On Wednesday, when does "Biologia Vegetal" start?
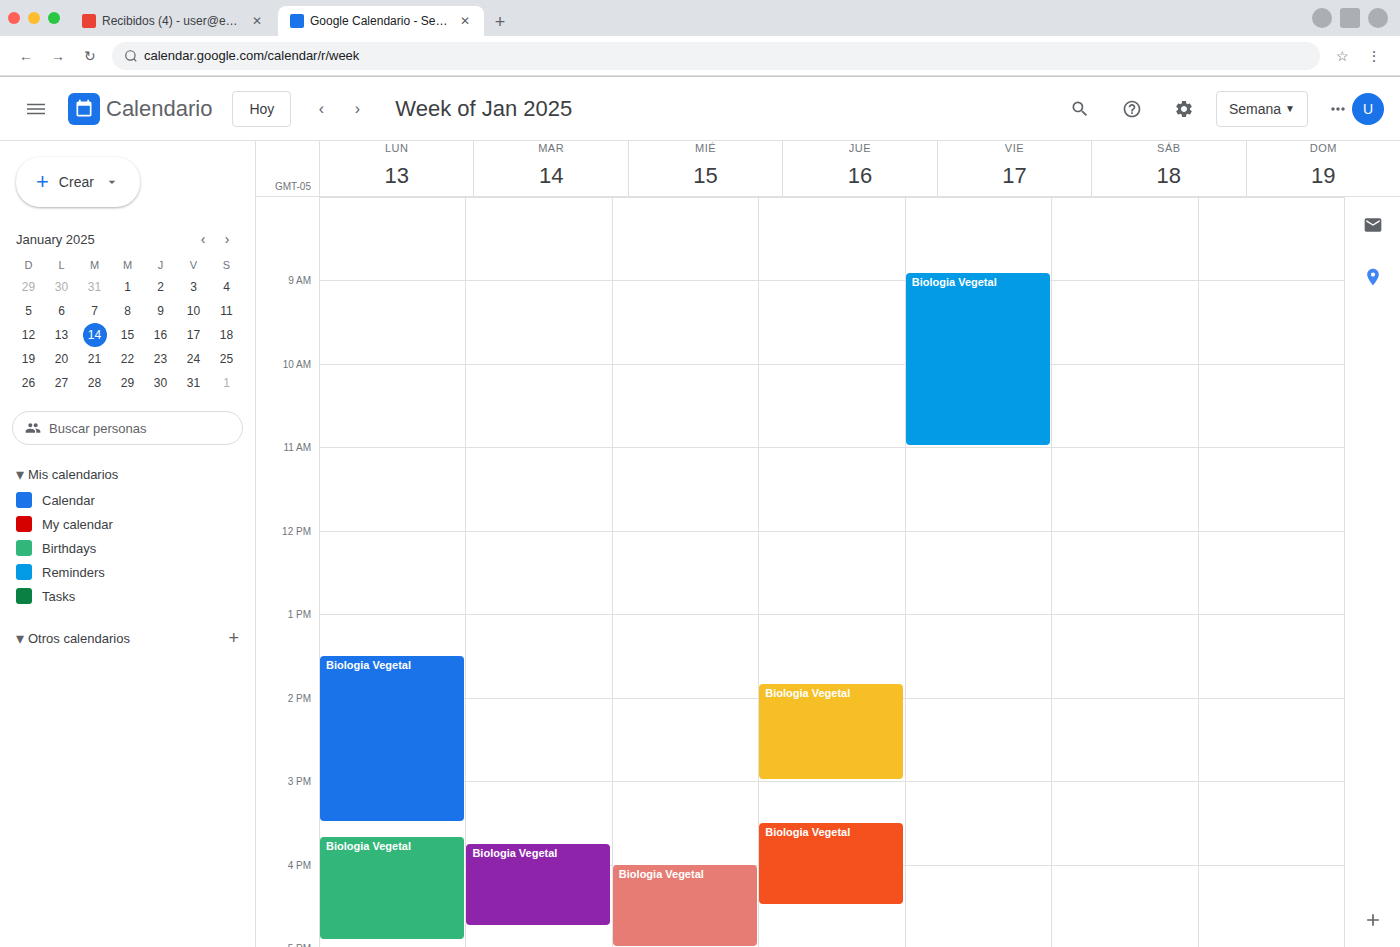
4:00 PM